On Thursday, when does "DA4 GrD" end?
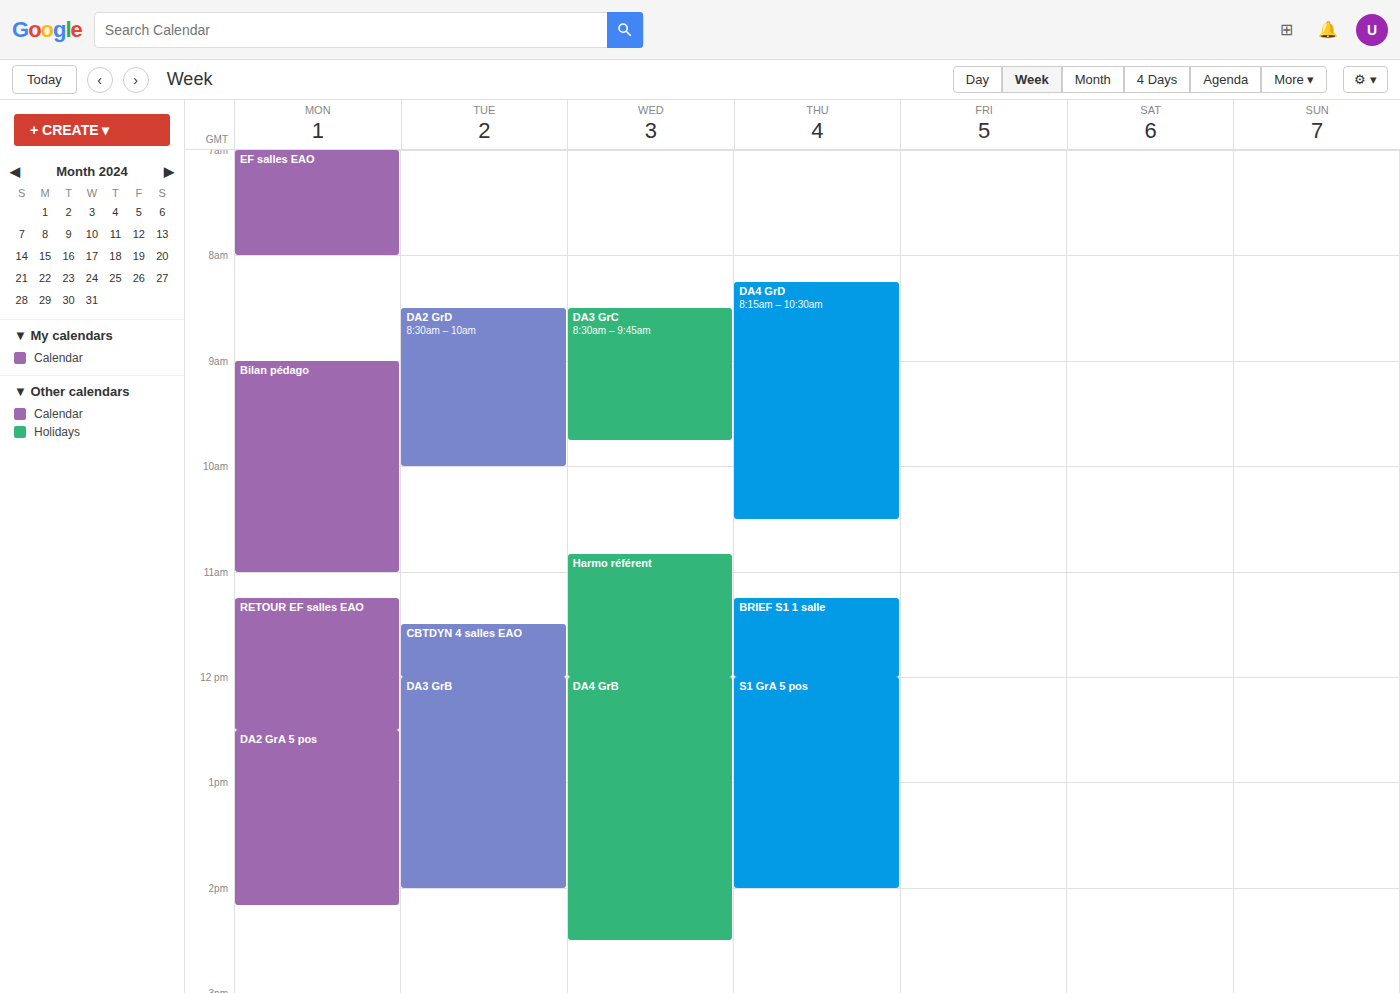
10:30 AM